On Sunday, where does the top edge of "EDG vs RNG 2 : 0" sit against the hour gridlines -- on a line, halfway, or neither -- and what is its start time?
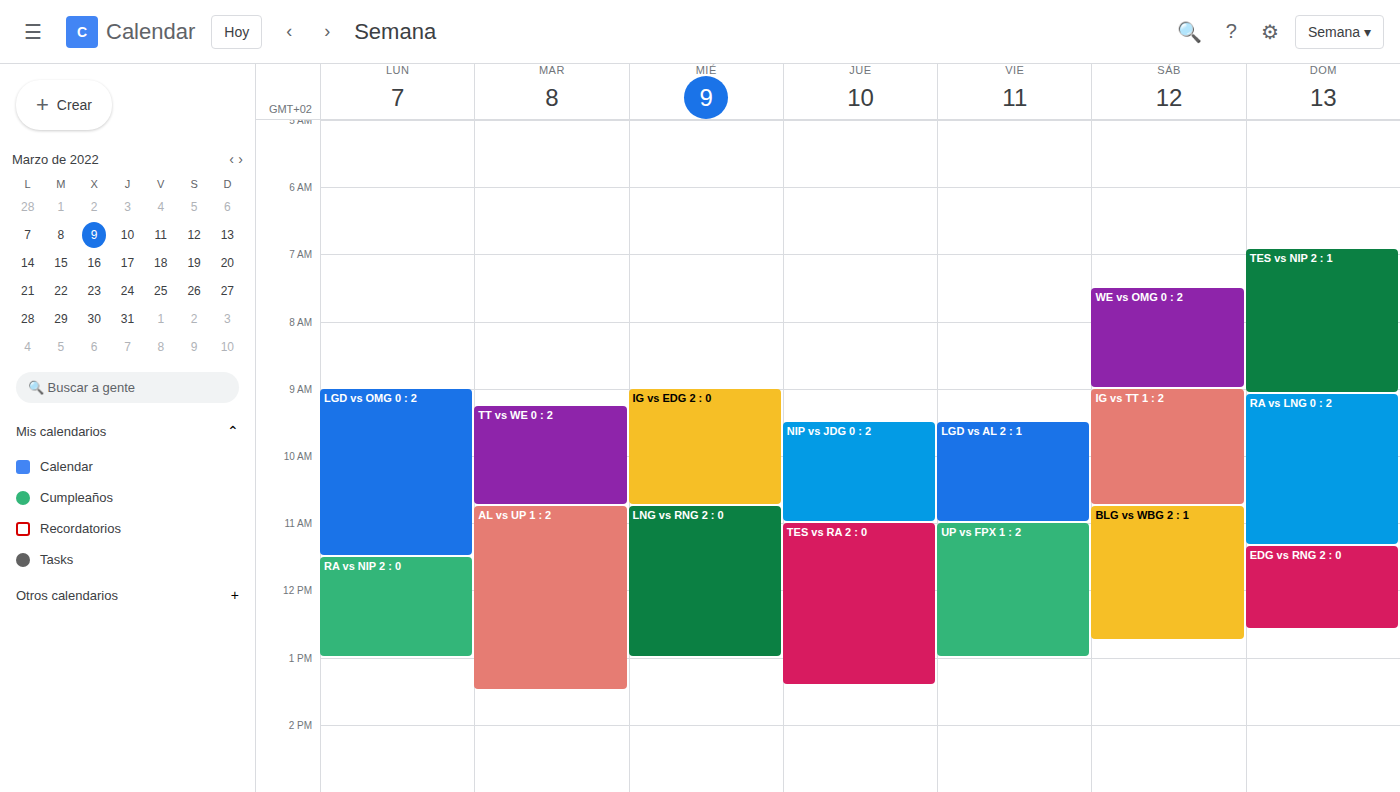
11:20 AM -- neither: 20 minutes below the 11 AM line and 40 minutes above the 12 PM line.